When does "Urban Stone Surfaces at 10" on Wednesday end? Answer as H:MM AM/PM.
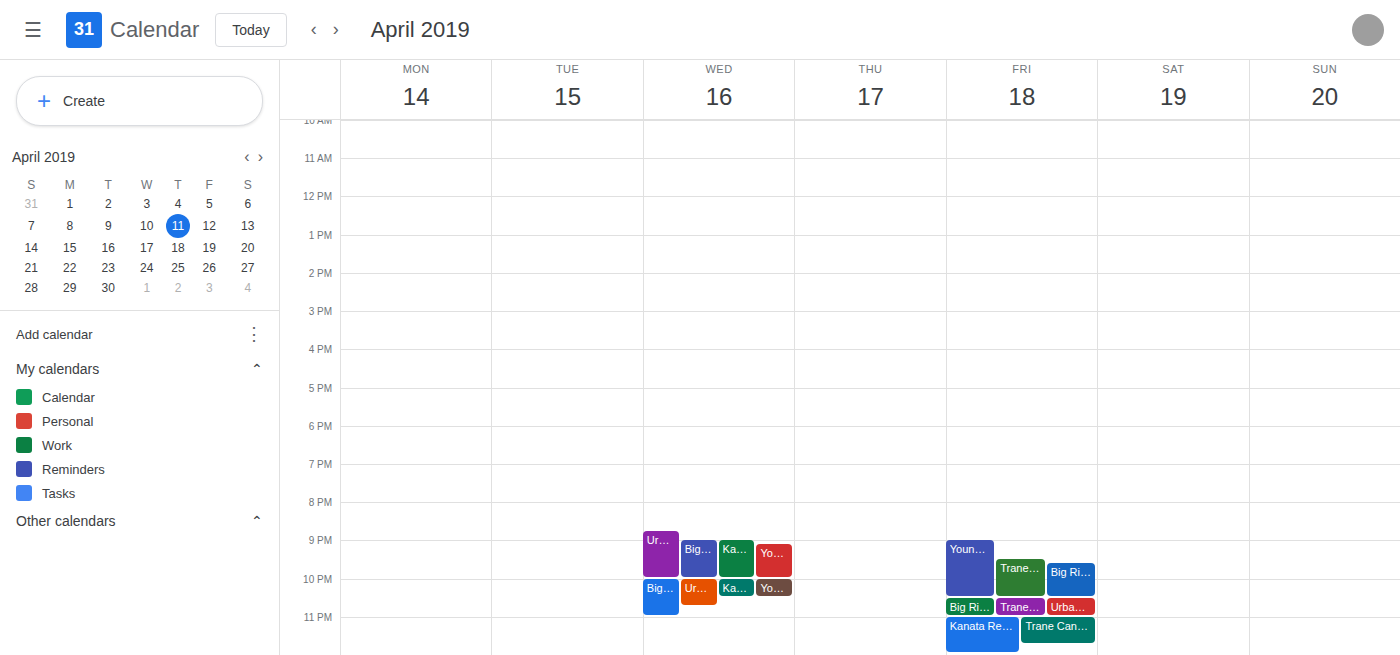
10:45 PM